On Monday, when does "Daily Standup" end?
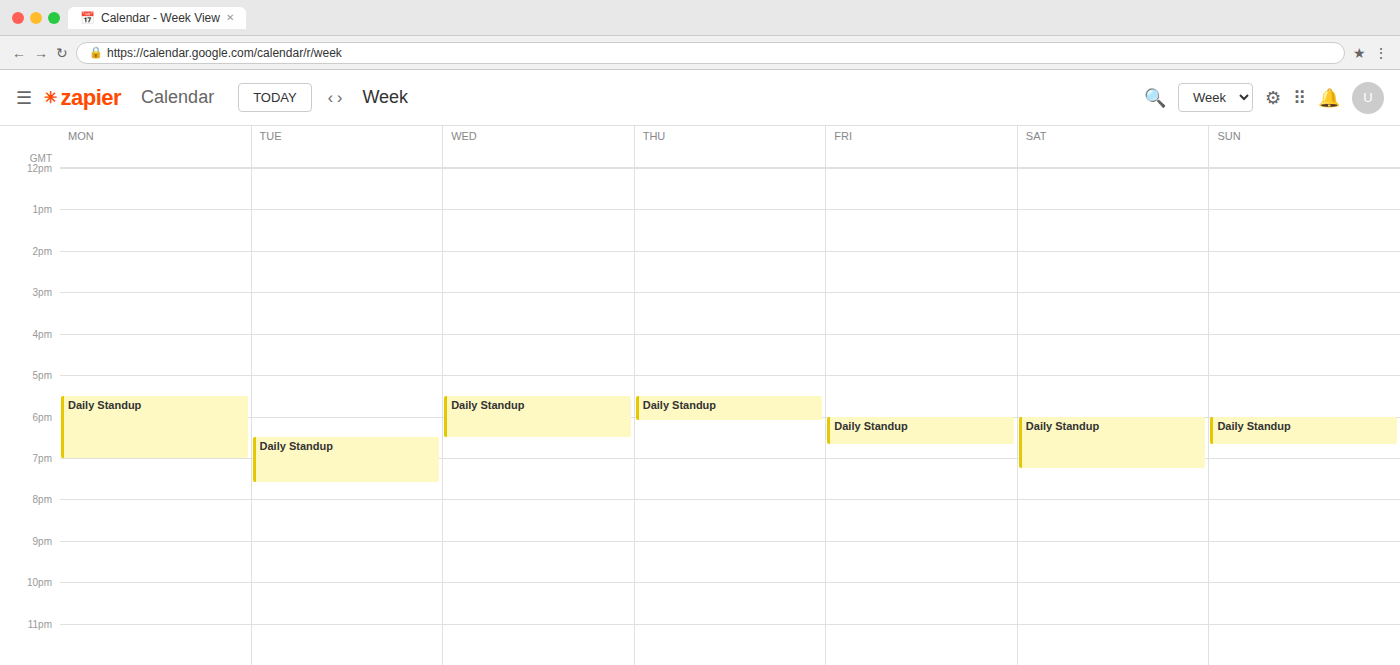
7:00 PM